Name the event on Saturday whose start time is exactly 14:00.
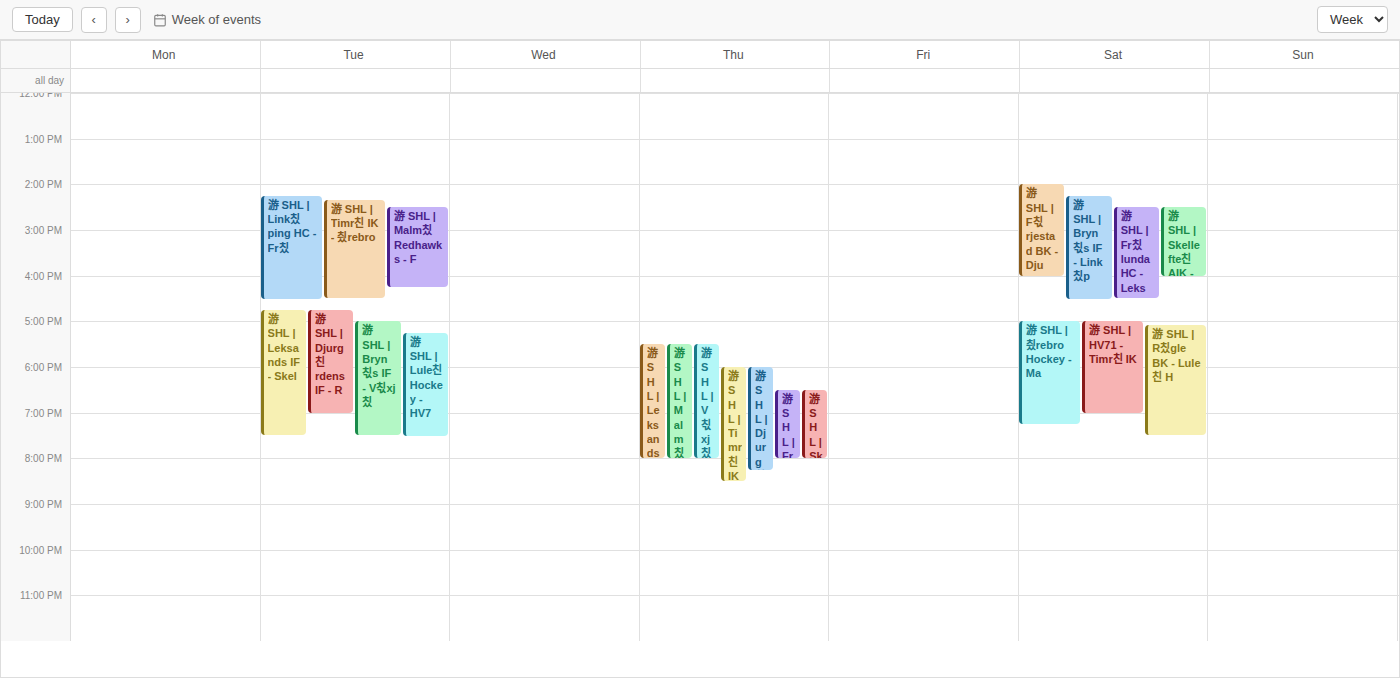
"游 SHL | F칛rjestad BK - Dju"